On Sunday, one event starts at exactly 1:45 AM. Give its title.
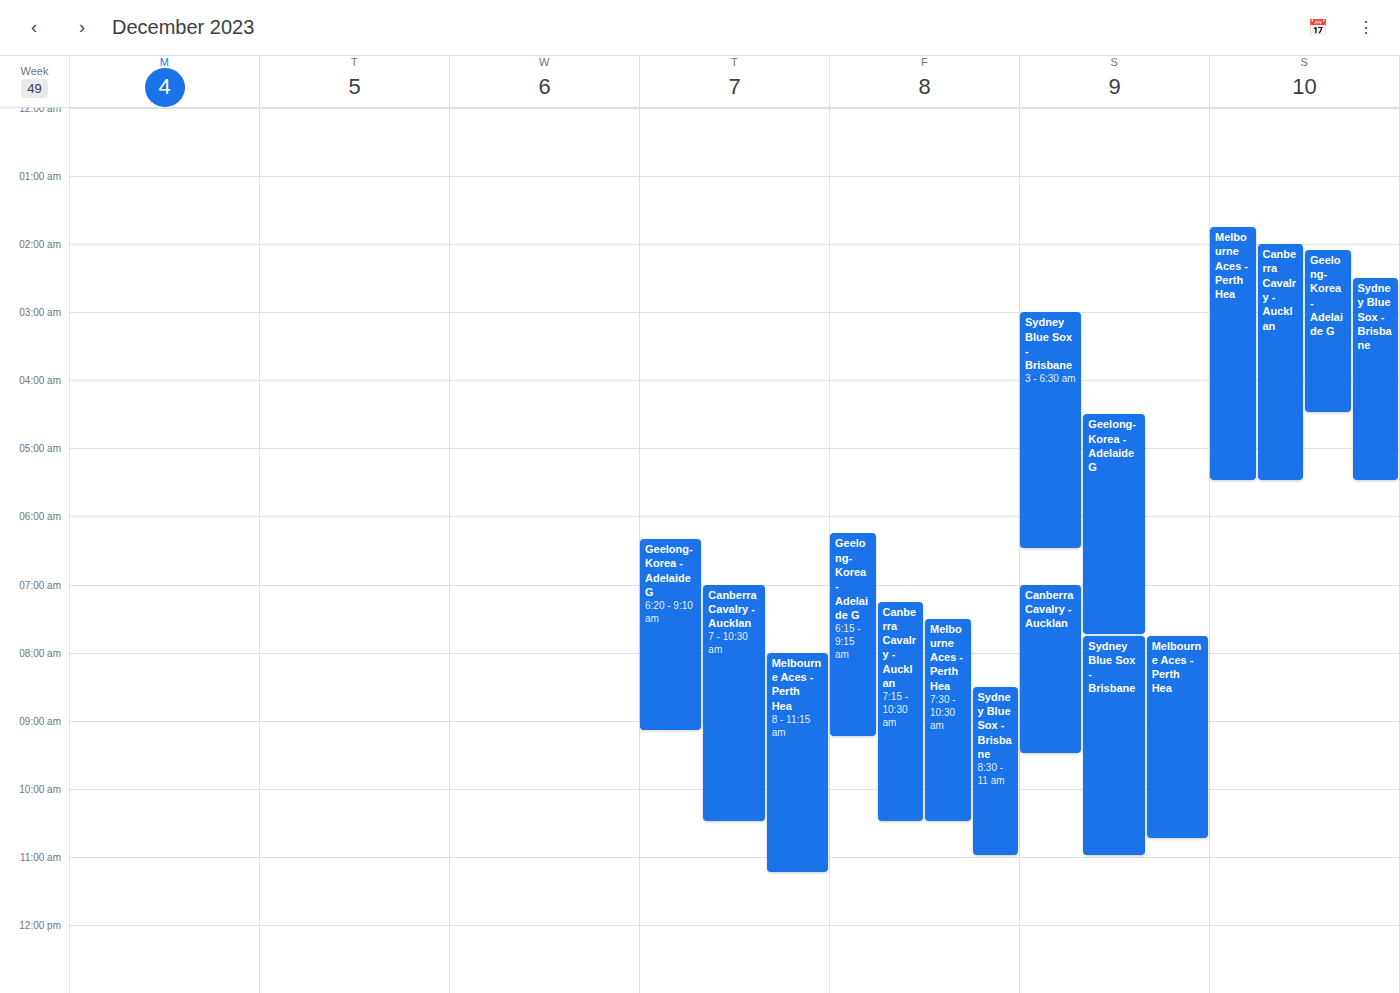
"Melbourne Aces - Perth Hea"